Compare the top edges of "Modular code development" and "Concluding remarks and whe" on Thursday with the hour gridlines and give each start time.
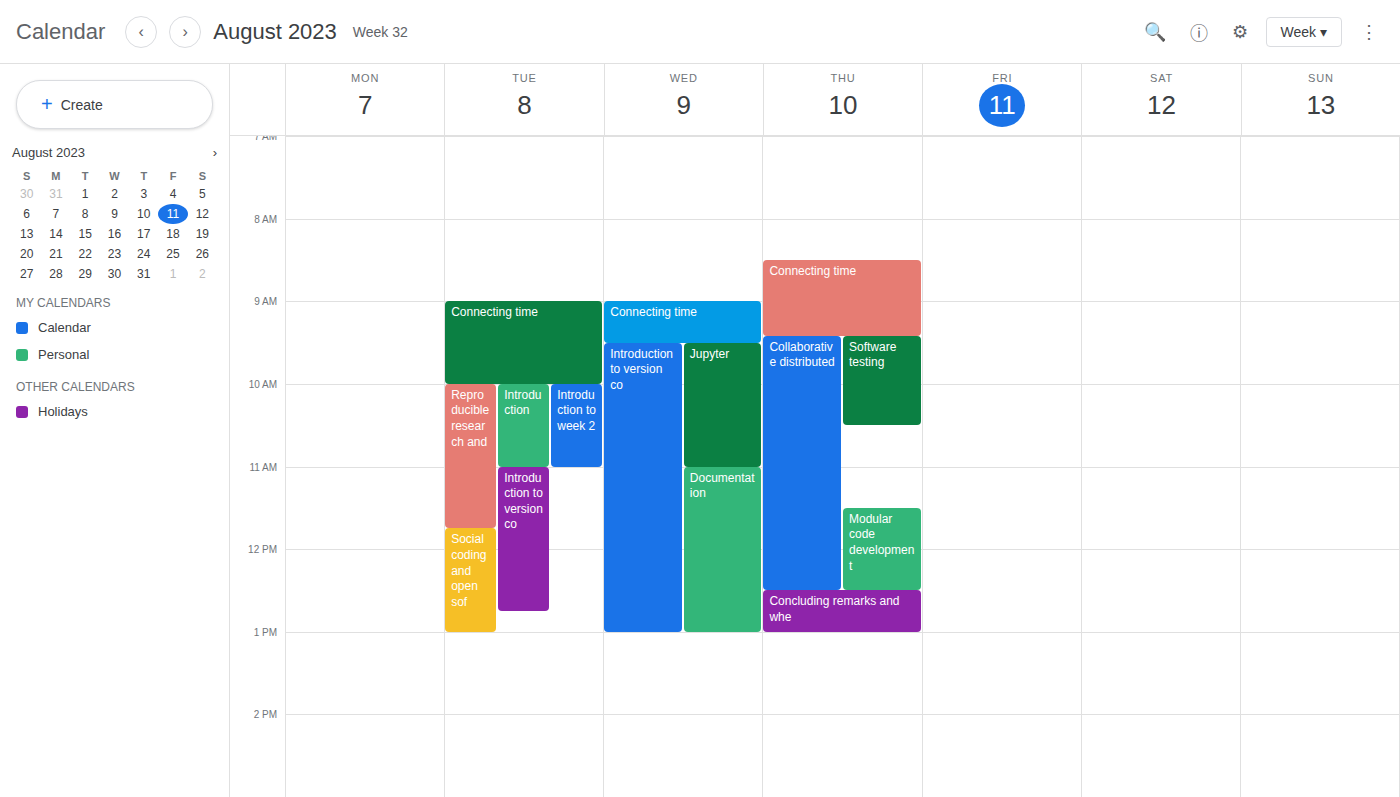
"Modular code development": 11:30, halfway between the 11:00 and 12:00 lines. "Concluding remarks and whe": 12:30, halfway between the 12:00 and 13:00 lines.